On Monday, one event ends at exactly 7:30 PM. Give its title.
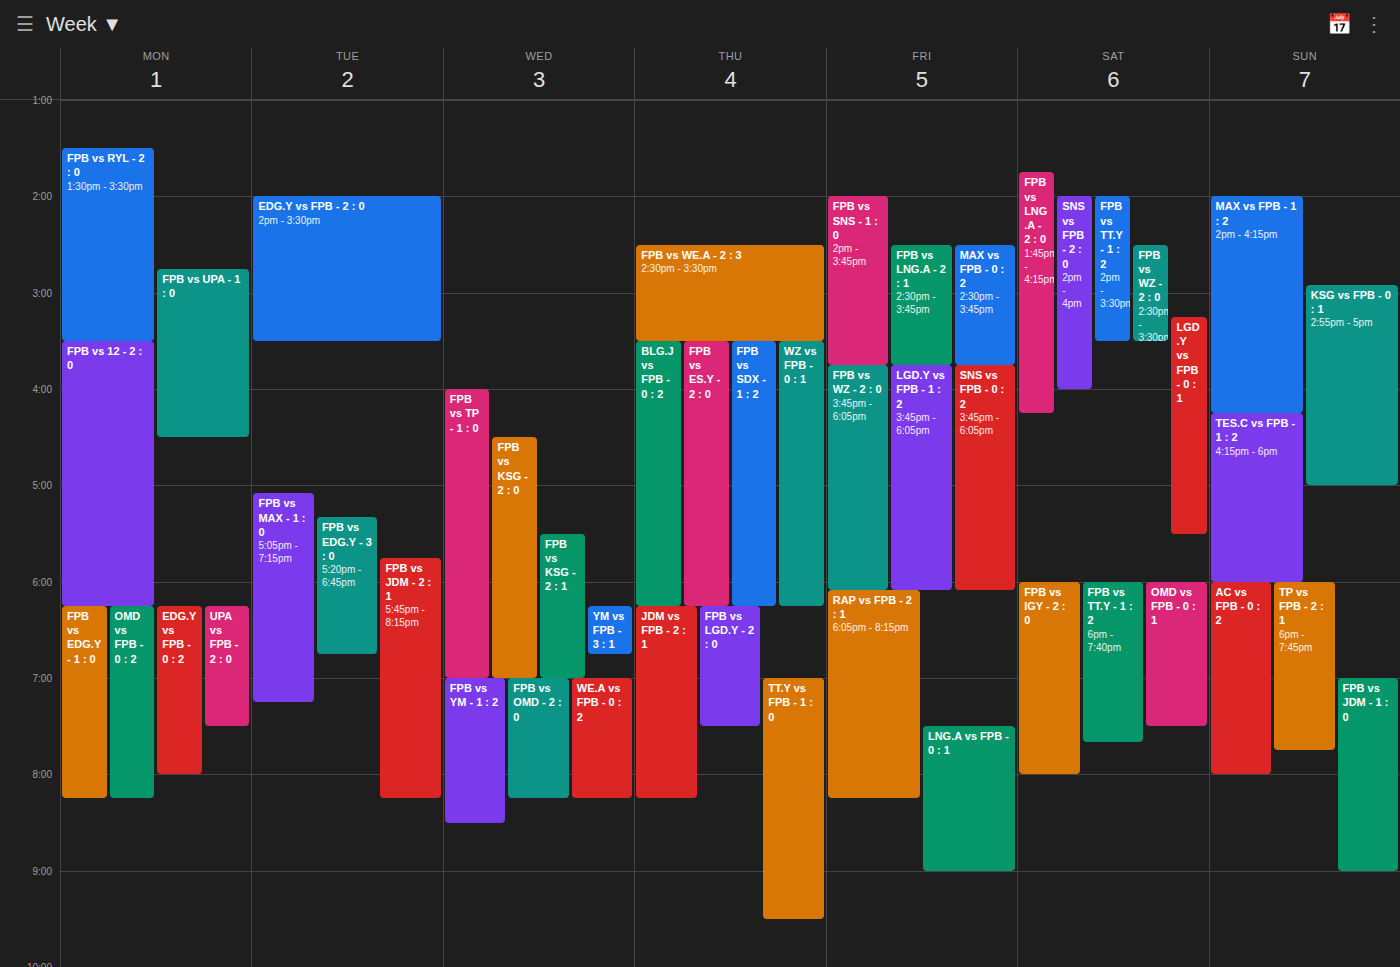
"UPA vs FPB - 2 : 0"